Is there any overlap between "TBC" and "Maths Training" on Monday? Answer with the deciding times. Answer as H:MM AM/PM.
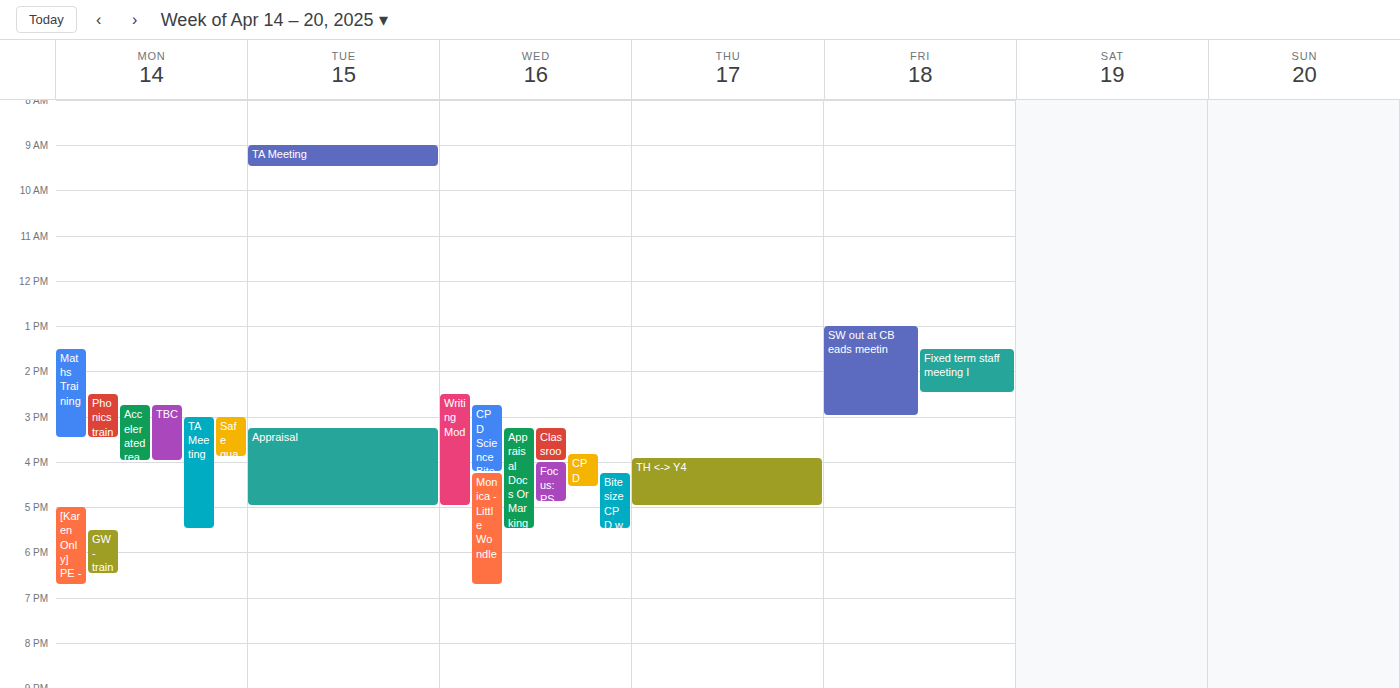
"TBC" starts at 2:45 PM, before "Maths Training" ends at 3:30 PM -- they overlap.